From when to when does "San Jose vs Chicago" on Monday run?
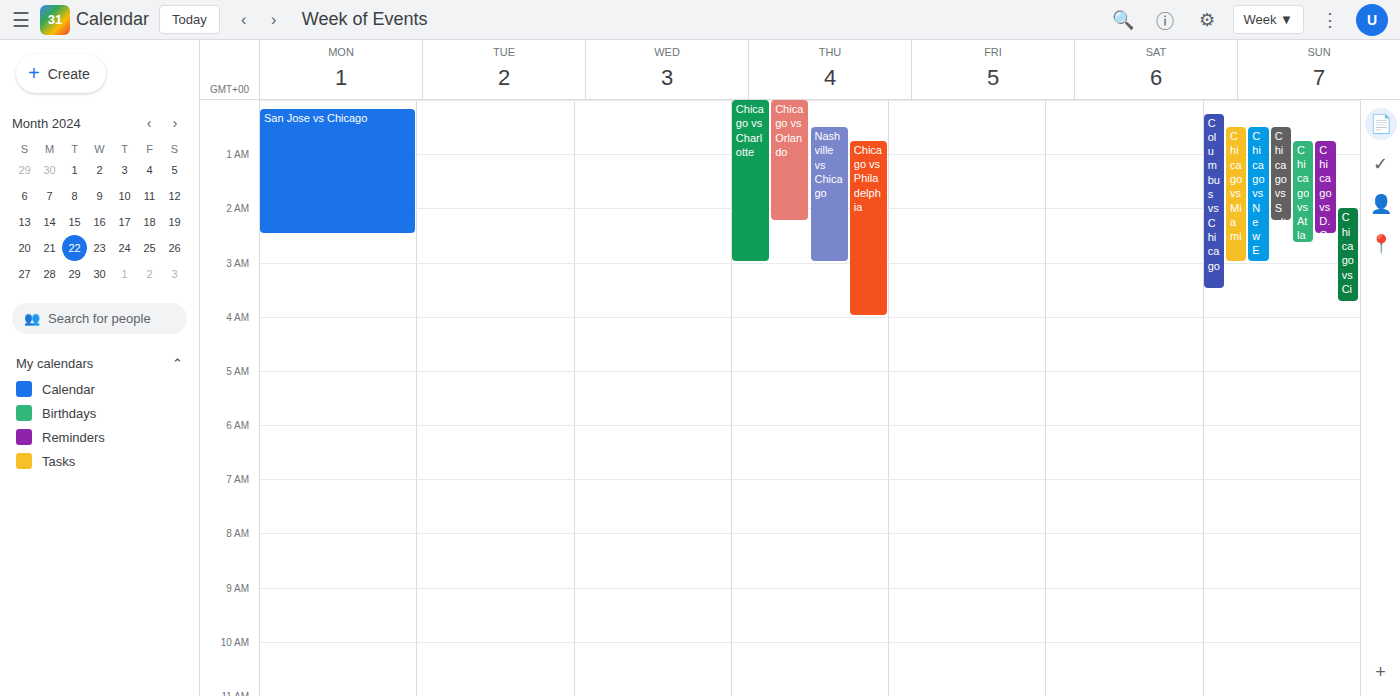
12:10 AM to 2:30 AM